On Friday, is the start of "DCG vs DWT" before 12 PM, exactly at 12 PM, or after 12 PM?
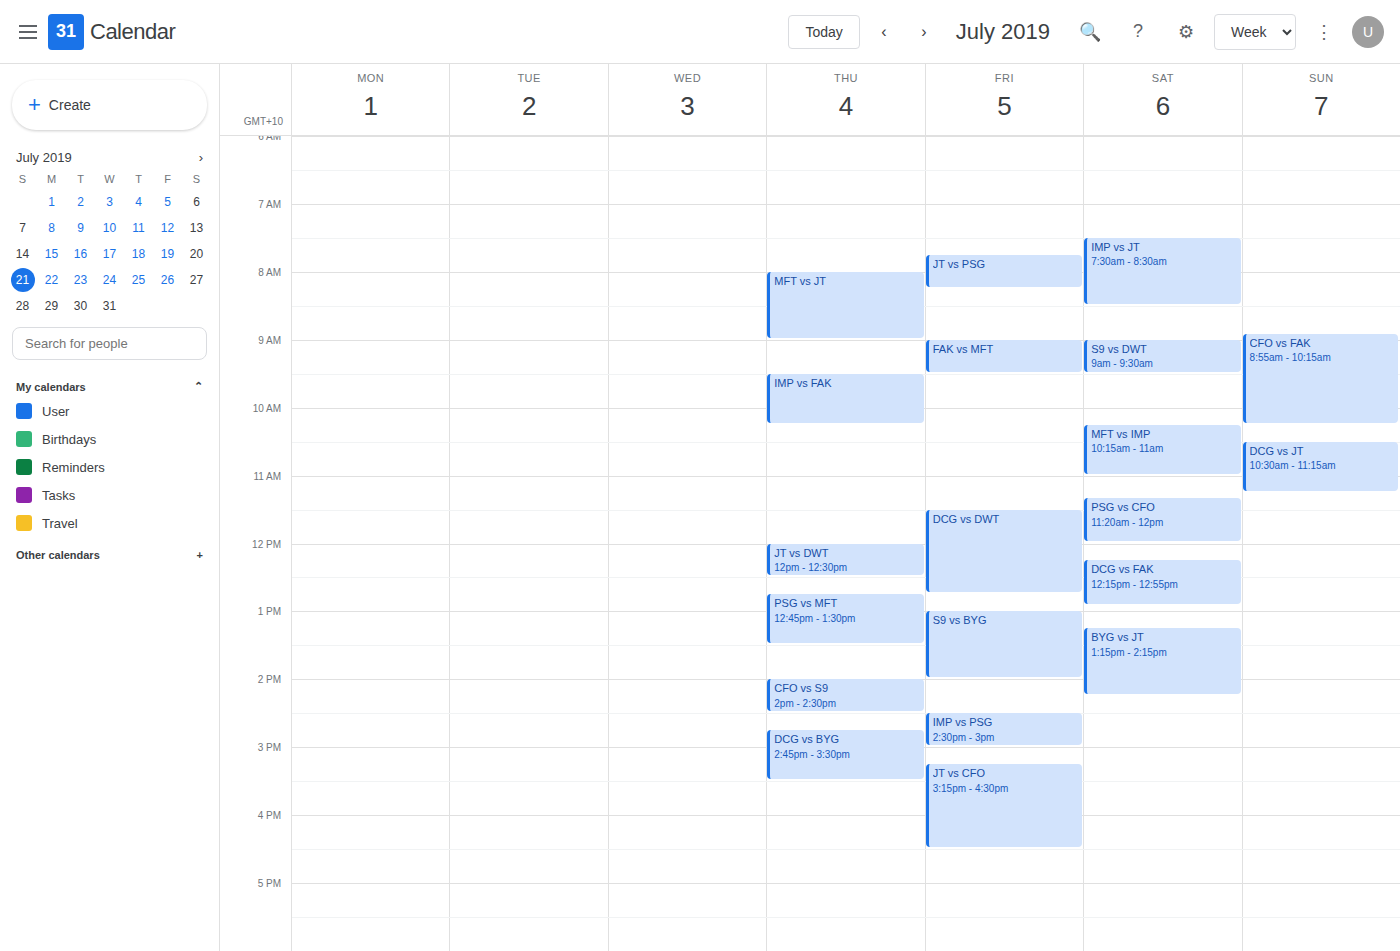
11:30 AM -- before 12 PM, 30 minutes above the 12 PM line.